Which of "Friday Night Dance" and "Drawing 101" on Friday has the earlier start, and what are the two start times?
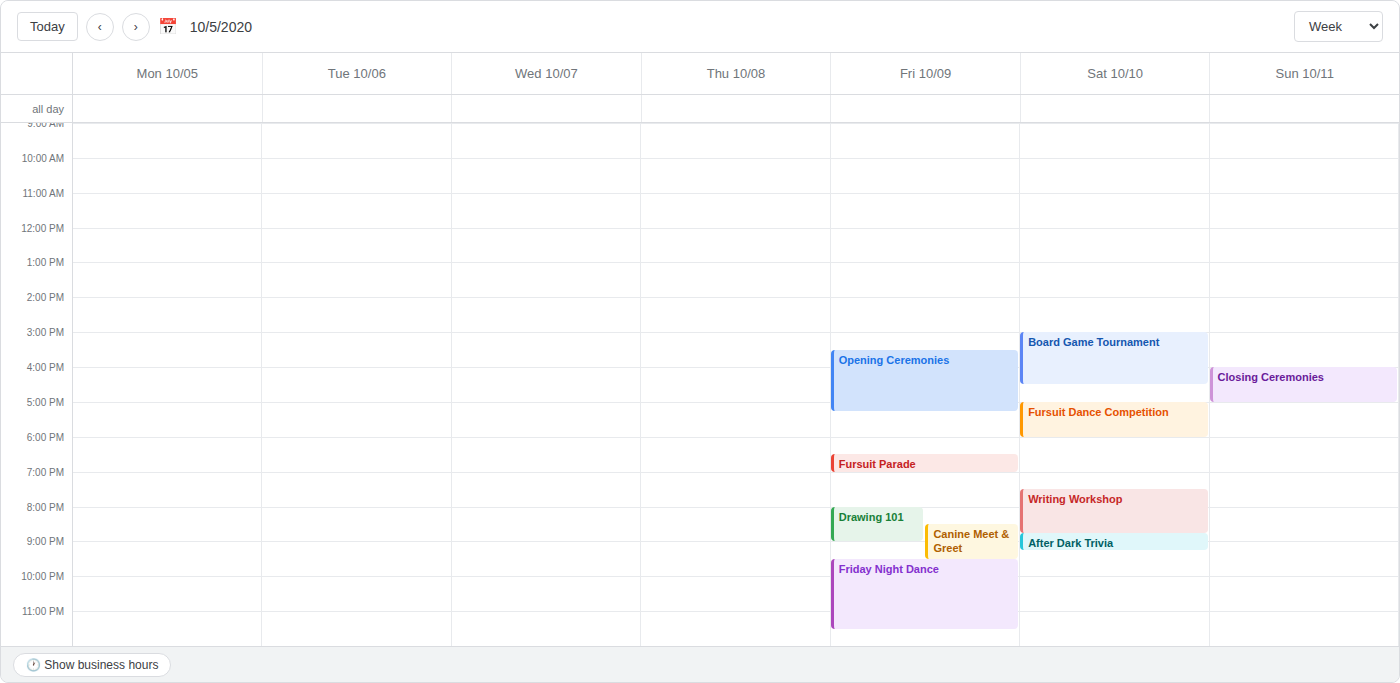
"Drawing 101" 8:00 PM; "Friday Night Dance" 9:30 PM.